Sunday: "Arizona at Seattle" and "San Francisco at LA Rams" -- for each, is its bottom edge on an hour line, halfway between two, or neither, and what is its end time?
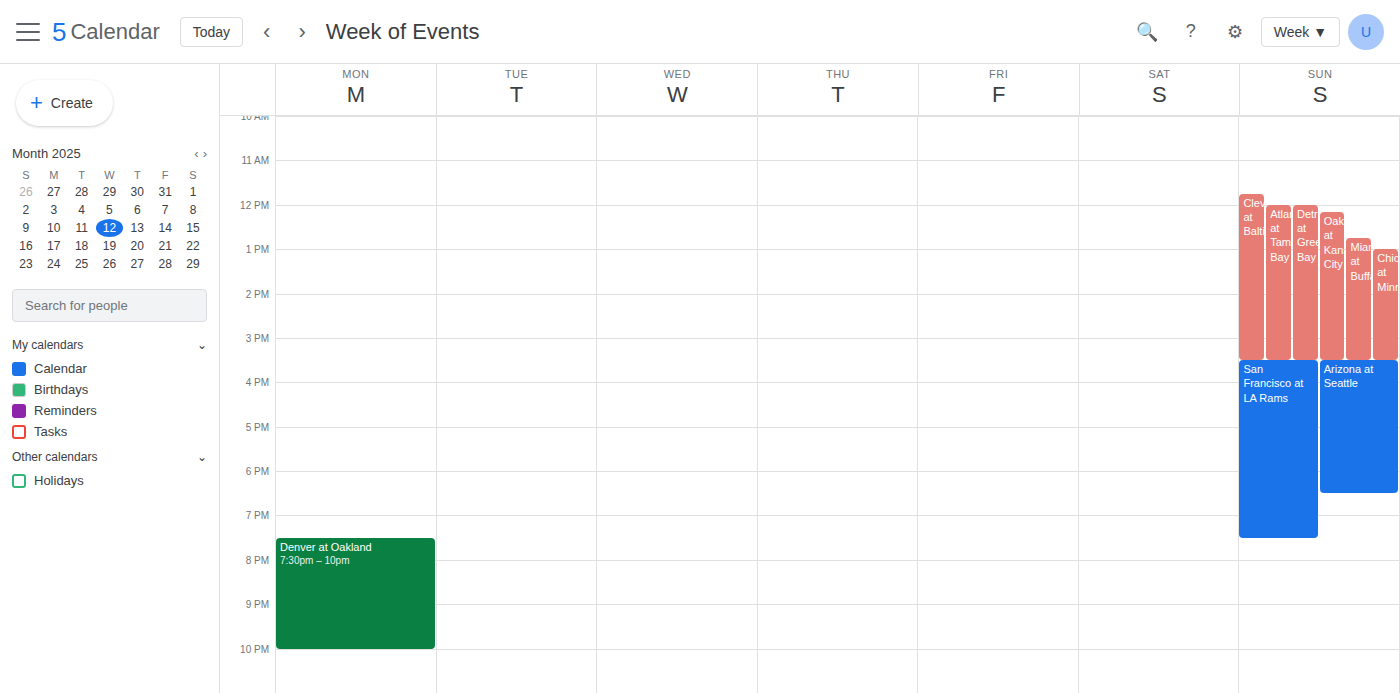
"Arizona at Seattle": 6:30 PM, halfway between the 6 PM and 7 PM lines. "San Francisco at LA Rams": 7:30 PM, halfway between the 7 PM and 8 PM lines.